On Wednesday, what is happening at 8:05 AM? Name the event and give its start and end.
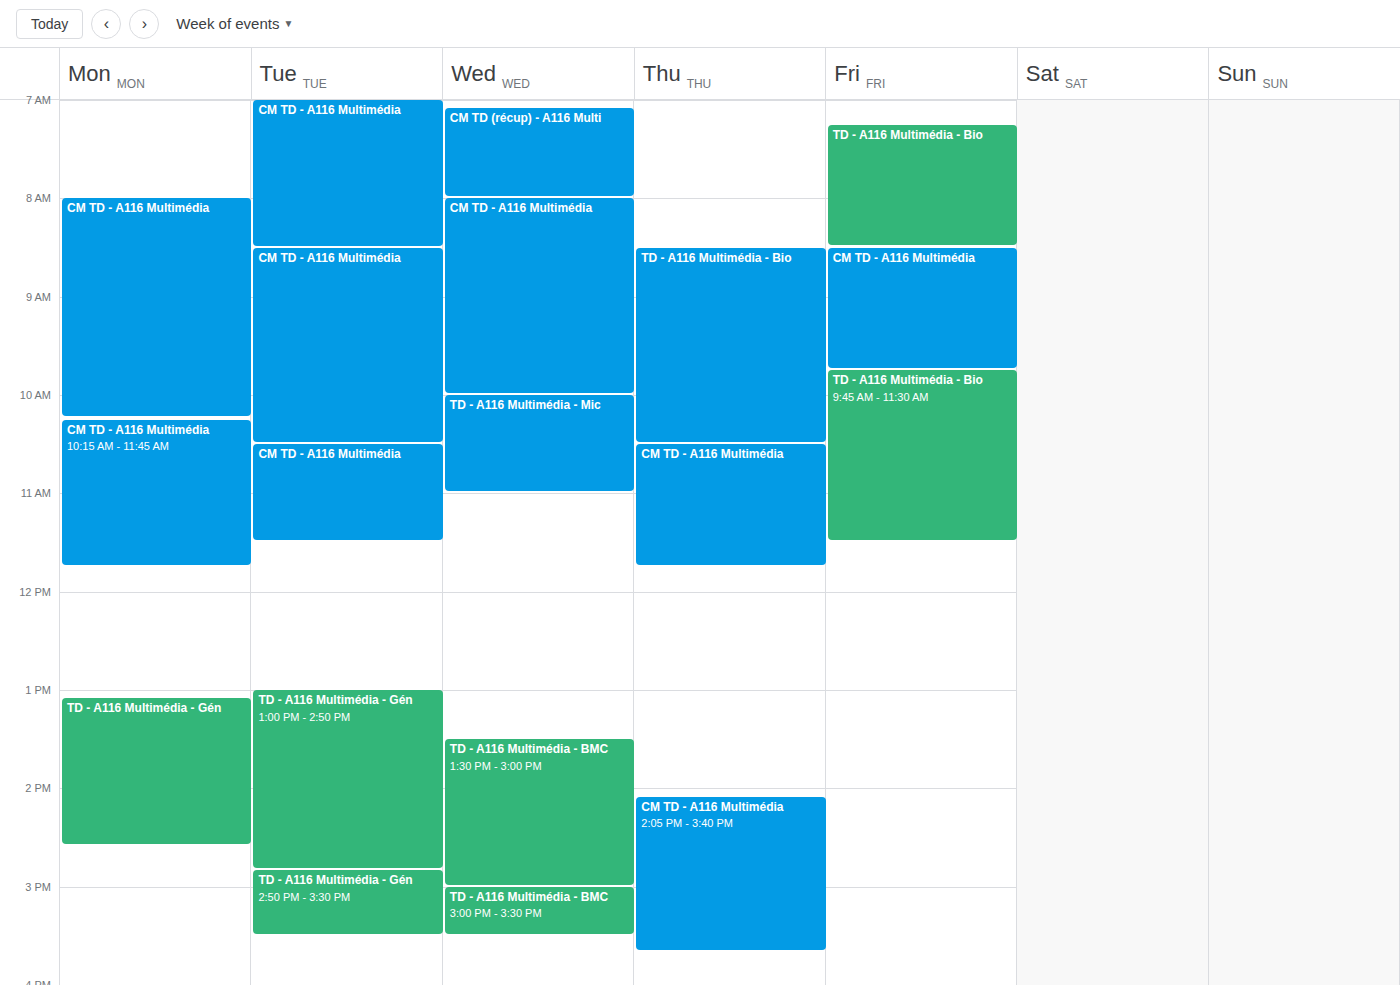
"CM TD - A116 Multimédia", 8:00 AM to 10:00 AM